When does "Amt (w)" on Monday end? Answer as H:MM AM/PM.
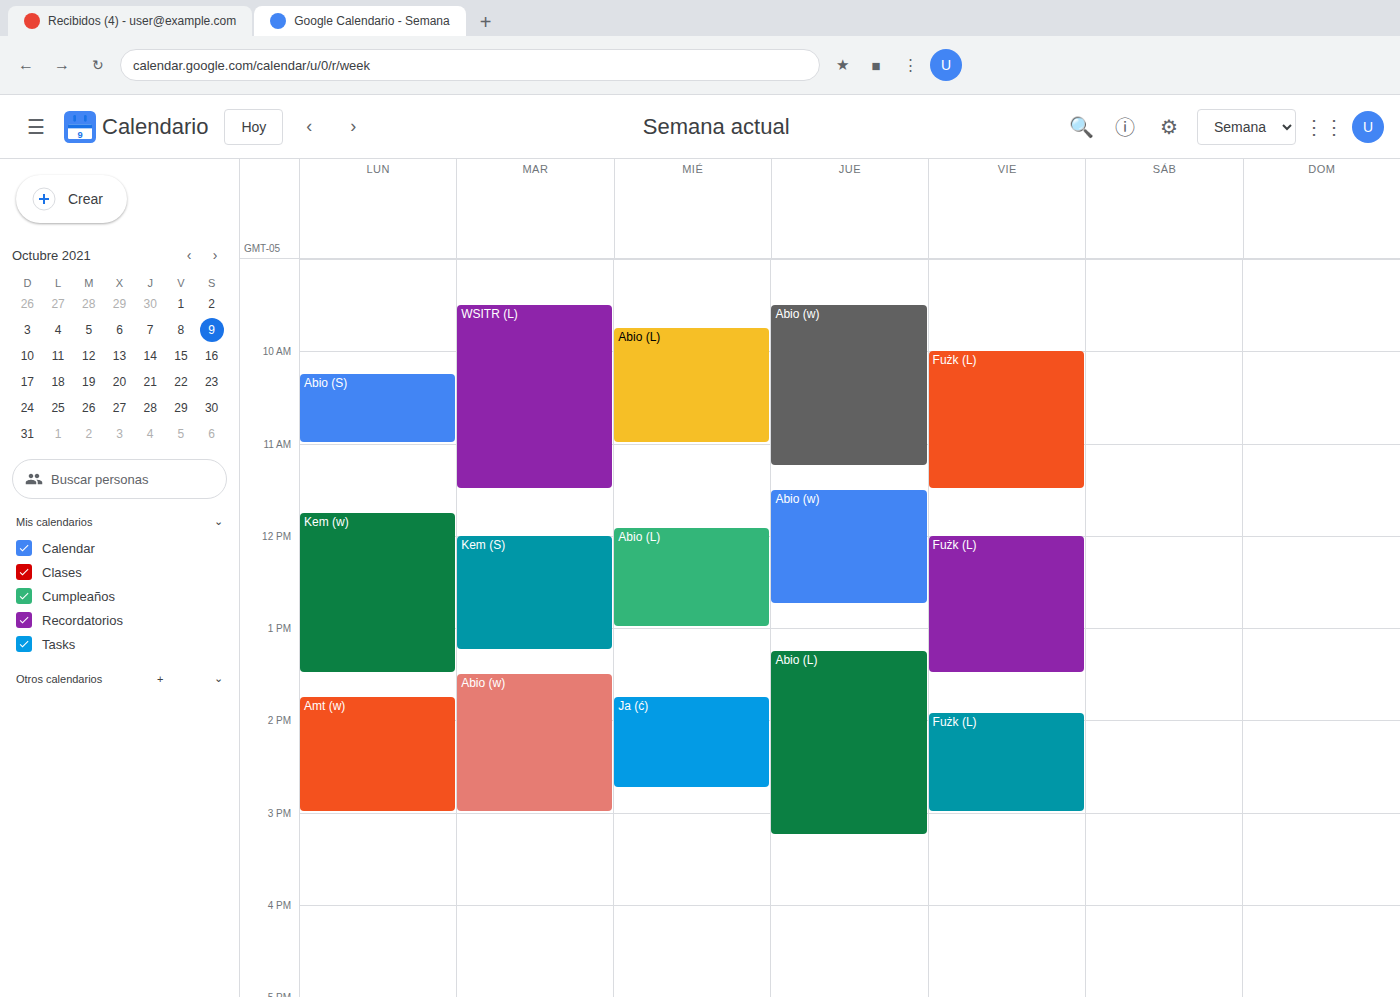
3:00 PM